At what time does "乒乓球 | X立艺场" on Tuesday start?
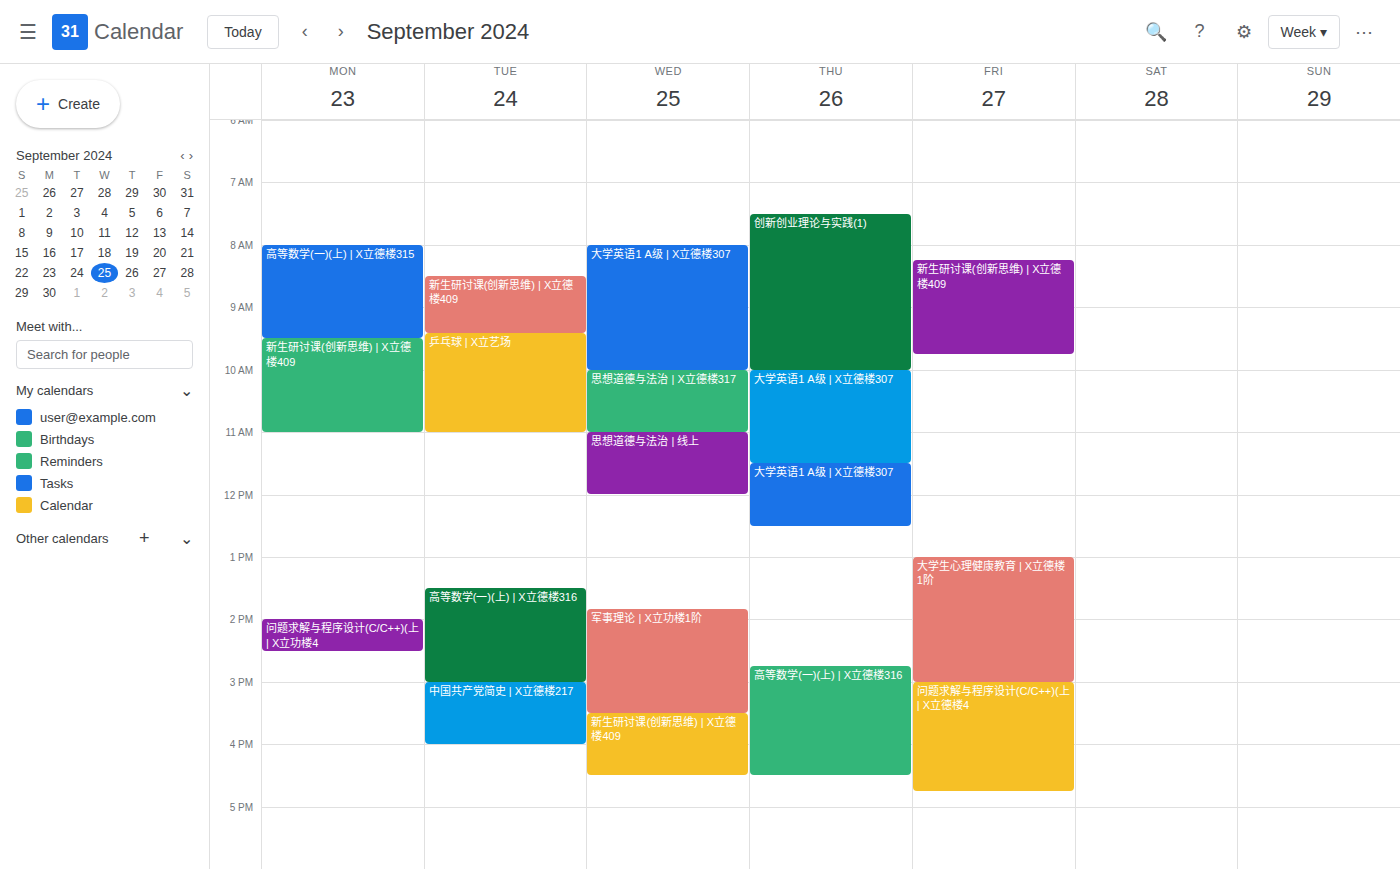
9:25 AM